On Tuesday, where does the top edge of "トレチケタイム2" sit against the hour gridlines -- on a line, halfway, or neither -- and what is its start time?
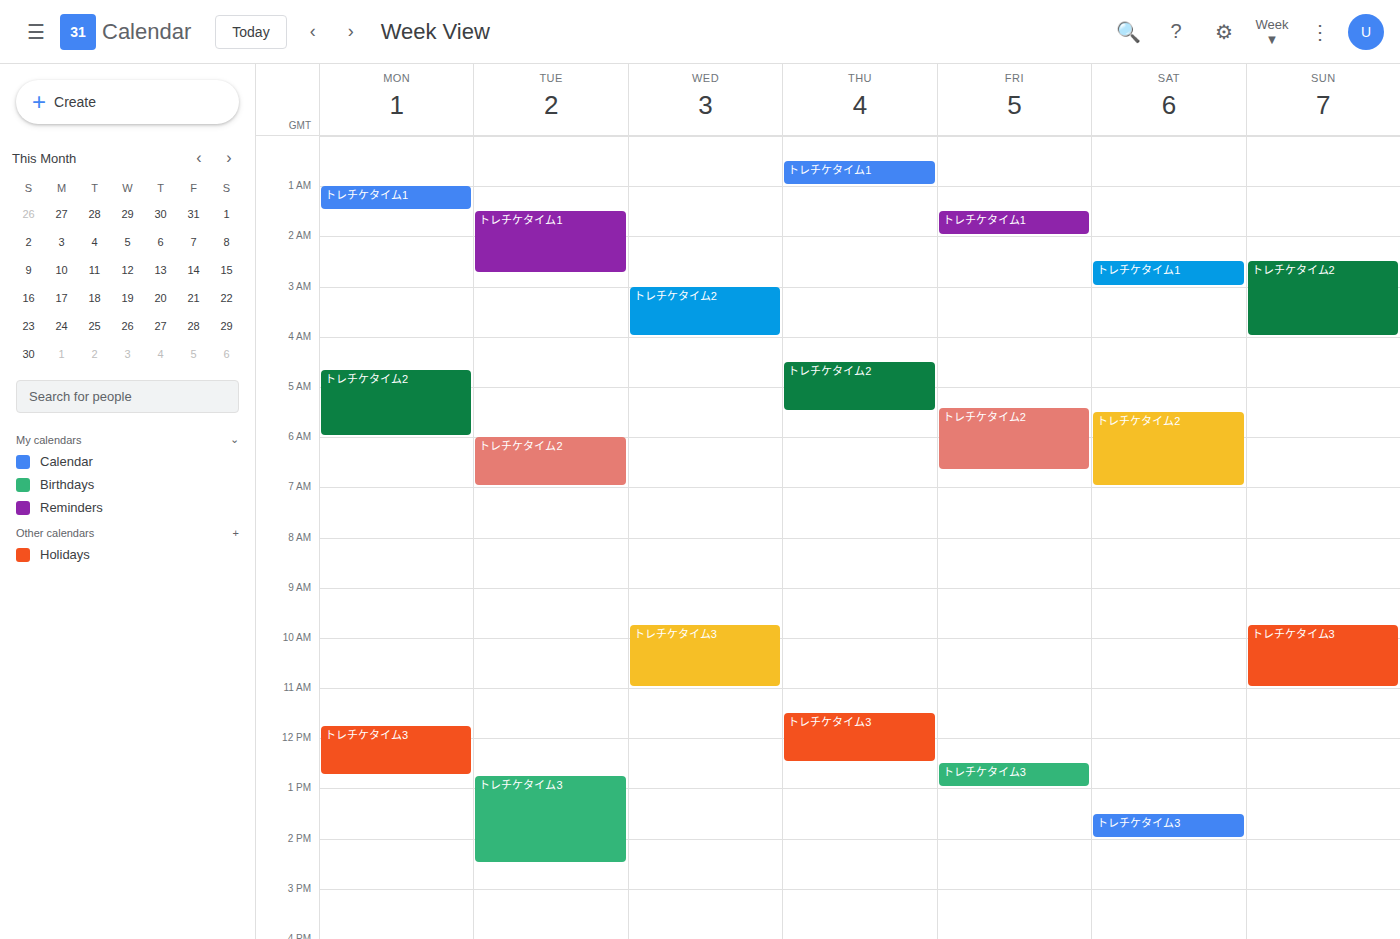
6:00 AM -- exactly on the 6 AM line.